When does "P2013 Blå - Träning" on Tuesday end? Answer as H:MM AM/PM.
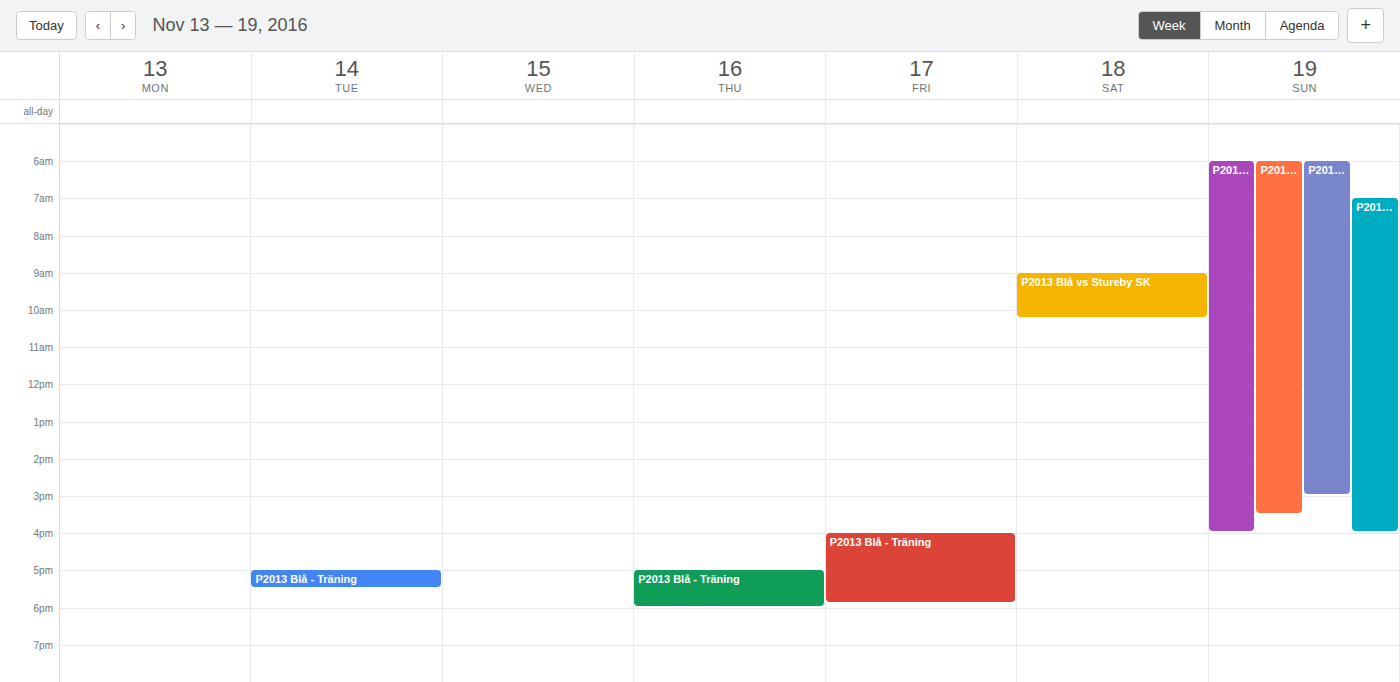
5:30 PM